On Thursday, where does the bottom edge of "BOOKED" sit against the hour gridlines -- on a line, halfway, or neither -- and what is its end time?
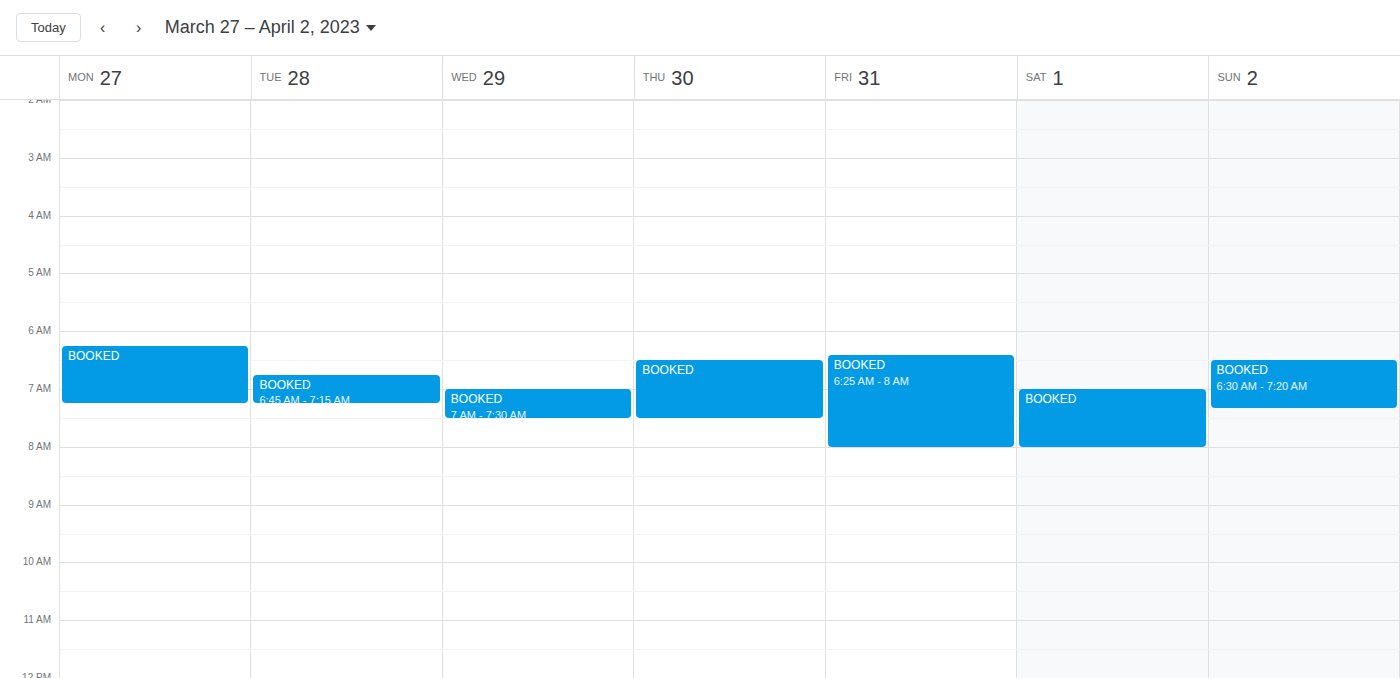
7:30 AM -- halfway between the 7 AM and 8 AM lines.